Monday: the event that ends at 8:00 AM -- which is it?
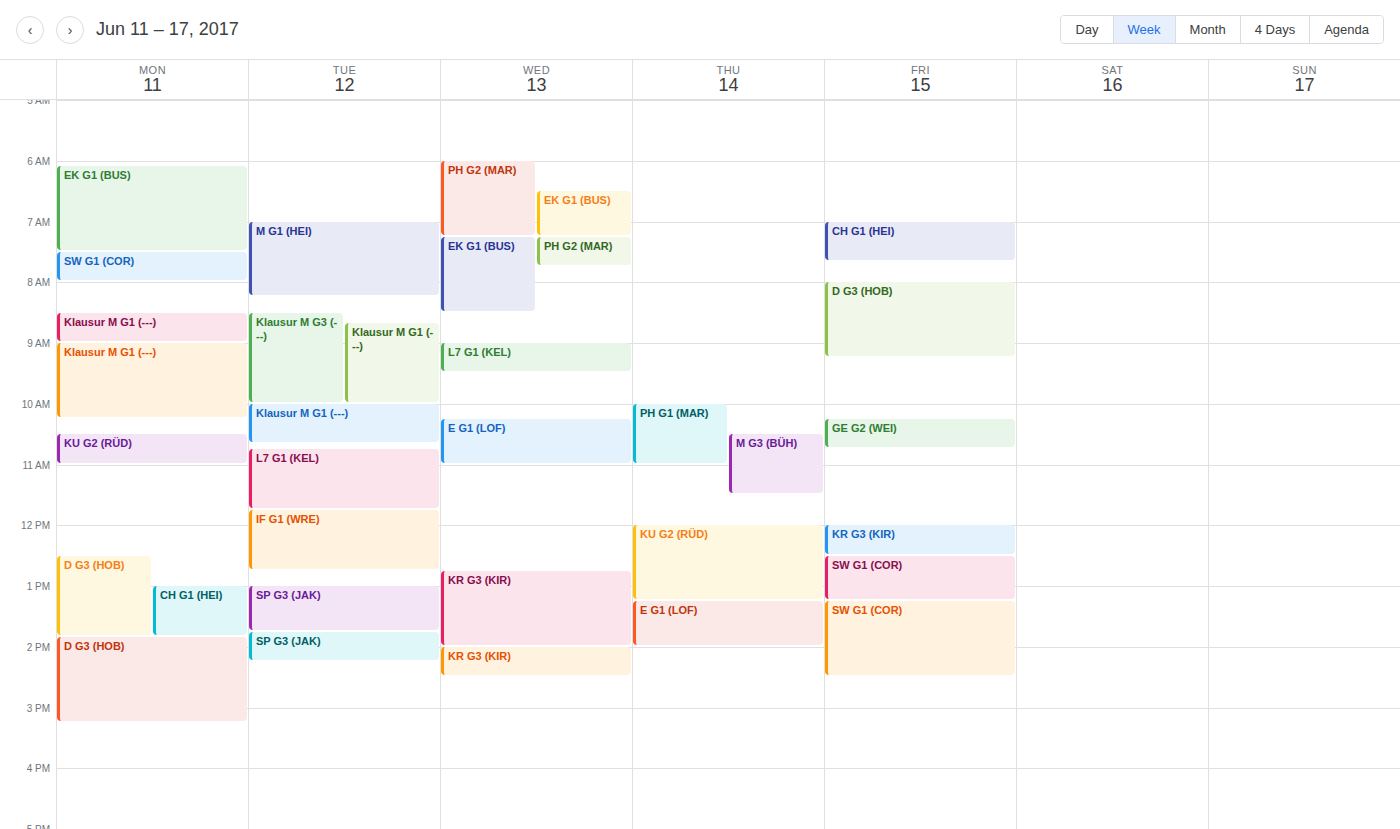
"SW G1 (COR)"